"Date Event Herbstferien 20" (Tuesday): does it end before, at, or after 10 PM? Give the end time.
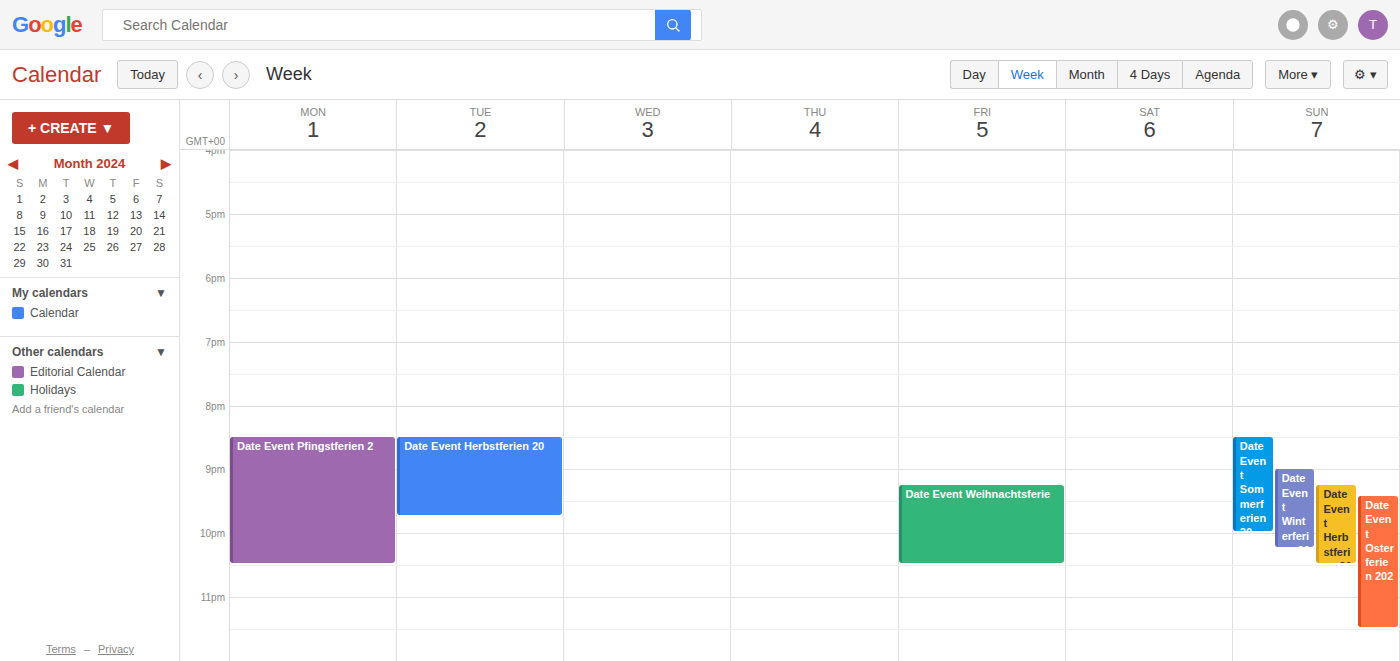
9:45 PM -- before 10 PM, 15 minutes above the 10 PM line.